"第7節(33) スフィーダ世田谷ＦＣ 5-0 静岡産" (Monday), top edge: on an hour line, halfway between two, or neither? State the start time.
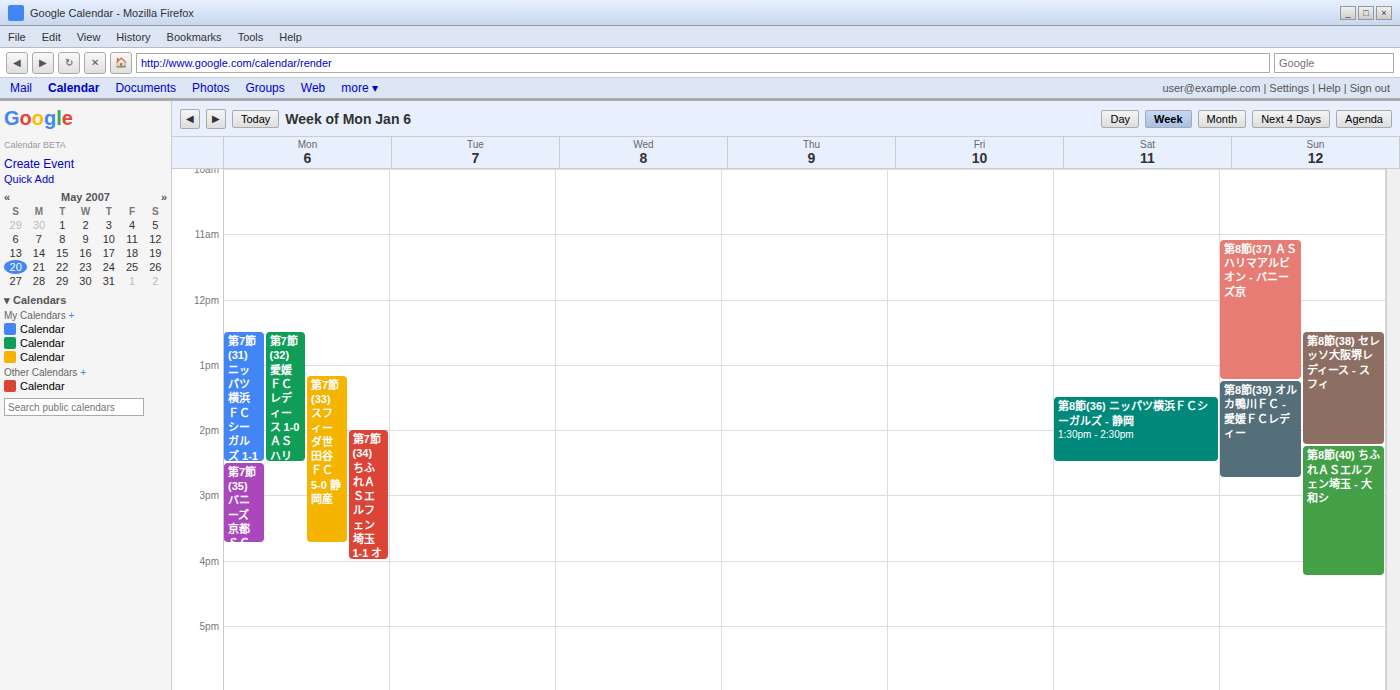
1:10 PM -- neither: 10 minutes below the 1 PM line and 50 minutes above the 2 PM line.